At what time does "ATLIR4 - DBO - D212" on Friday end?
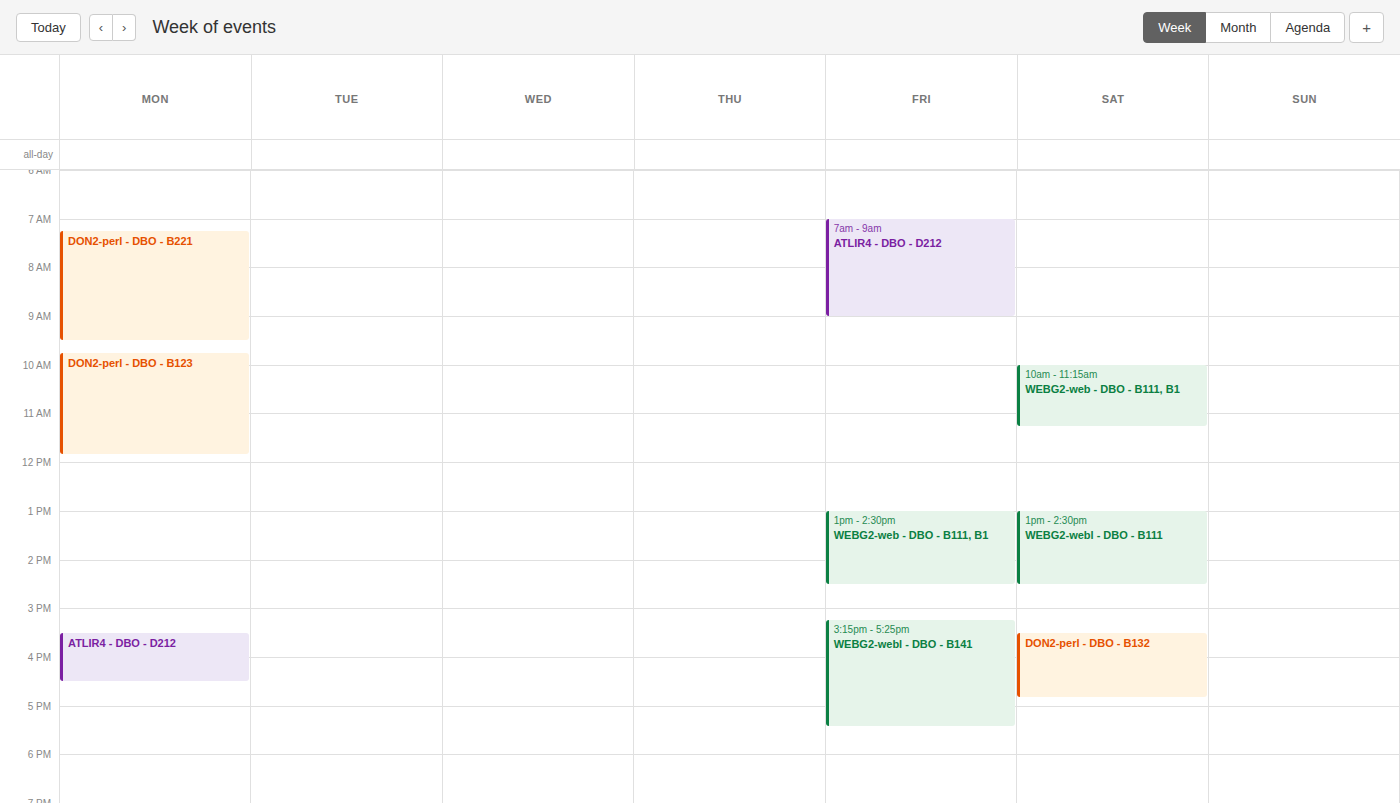
9:00 AM